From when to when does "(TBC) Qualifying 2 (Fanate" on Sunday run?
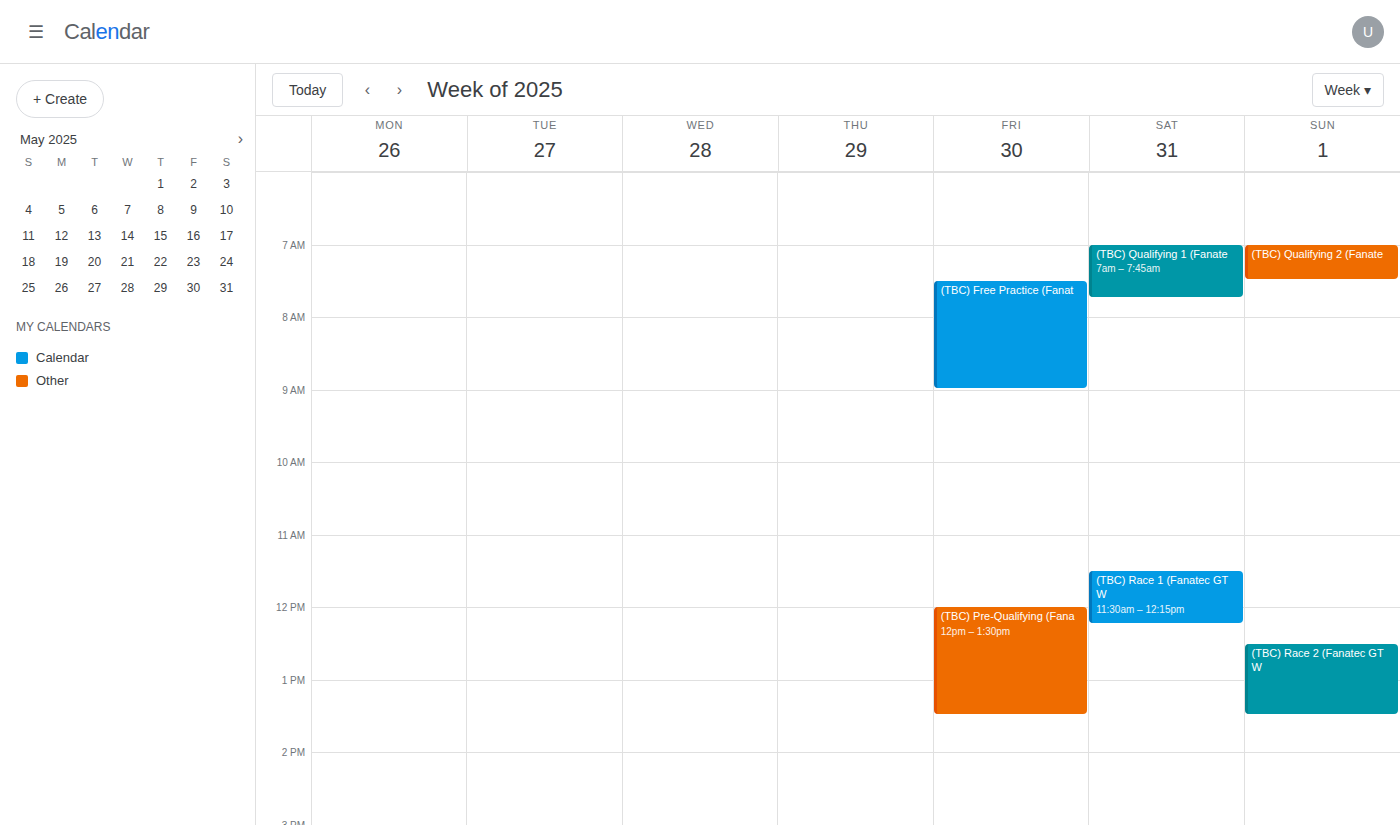
7:00 AM to 7:30 AM